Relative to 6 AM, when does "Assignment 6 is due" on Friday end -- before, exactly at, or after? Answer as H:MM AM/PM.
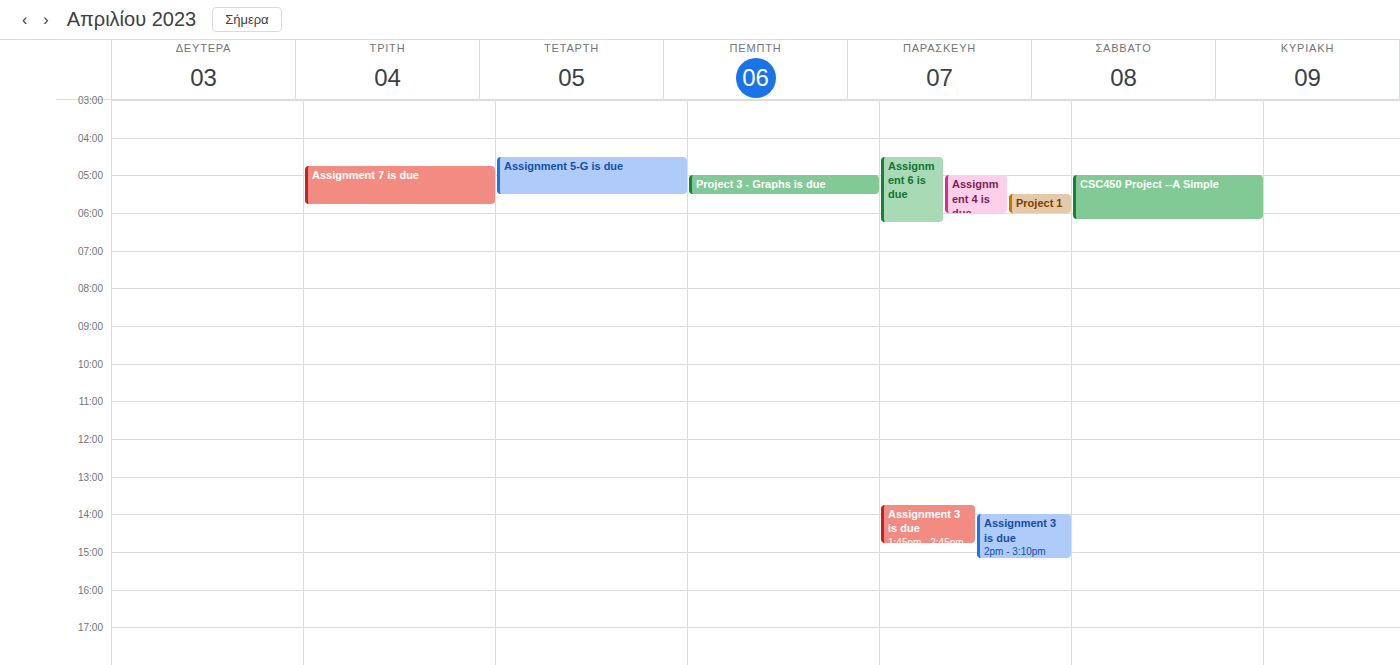
6:15 AM -- after 6 AM, 15 minutes below the 6 AM line.